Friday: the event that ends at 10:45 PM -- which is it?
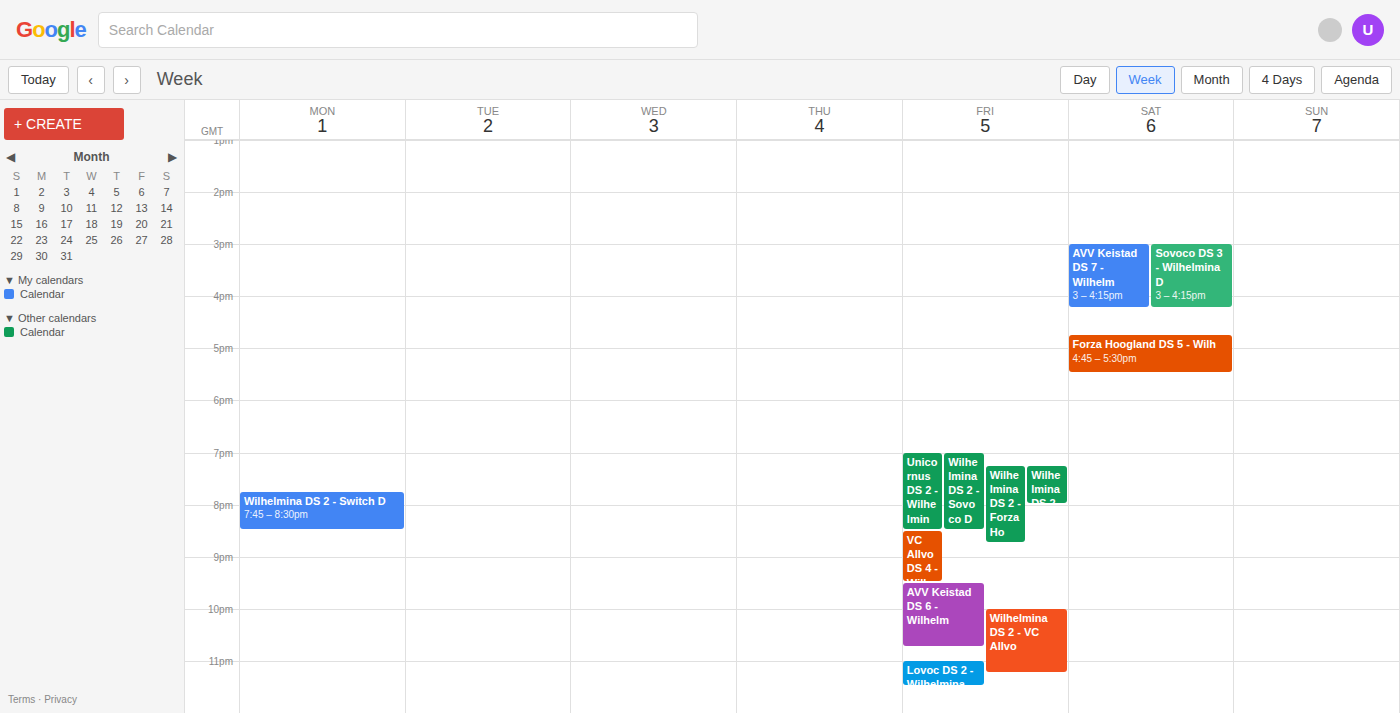
"AVV Keistad DS 6 - Wilhelm"